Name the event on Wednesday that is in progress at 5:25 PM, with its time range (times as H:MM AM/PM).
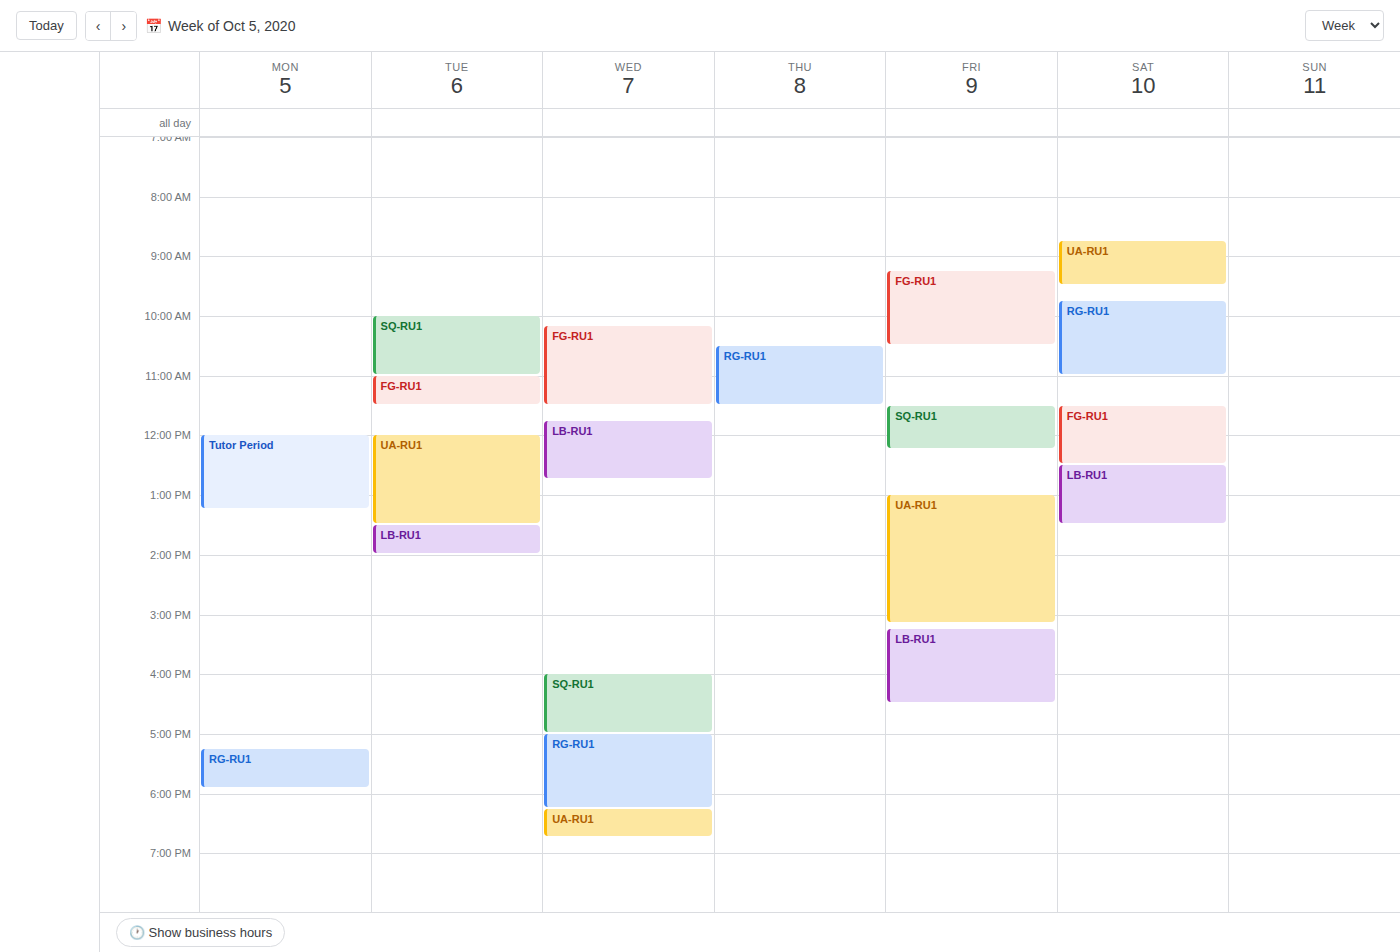
"RG-RU1", 5:00 PM to 6:15 PM